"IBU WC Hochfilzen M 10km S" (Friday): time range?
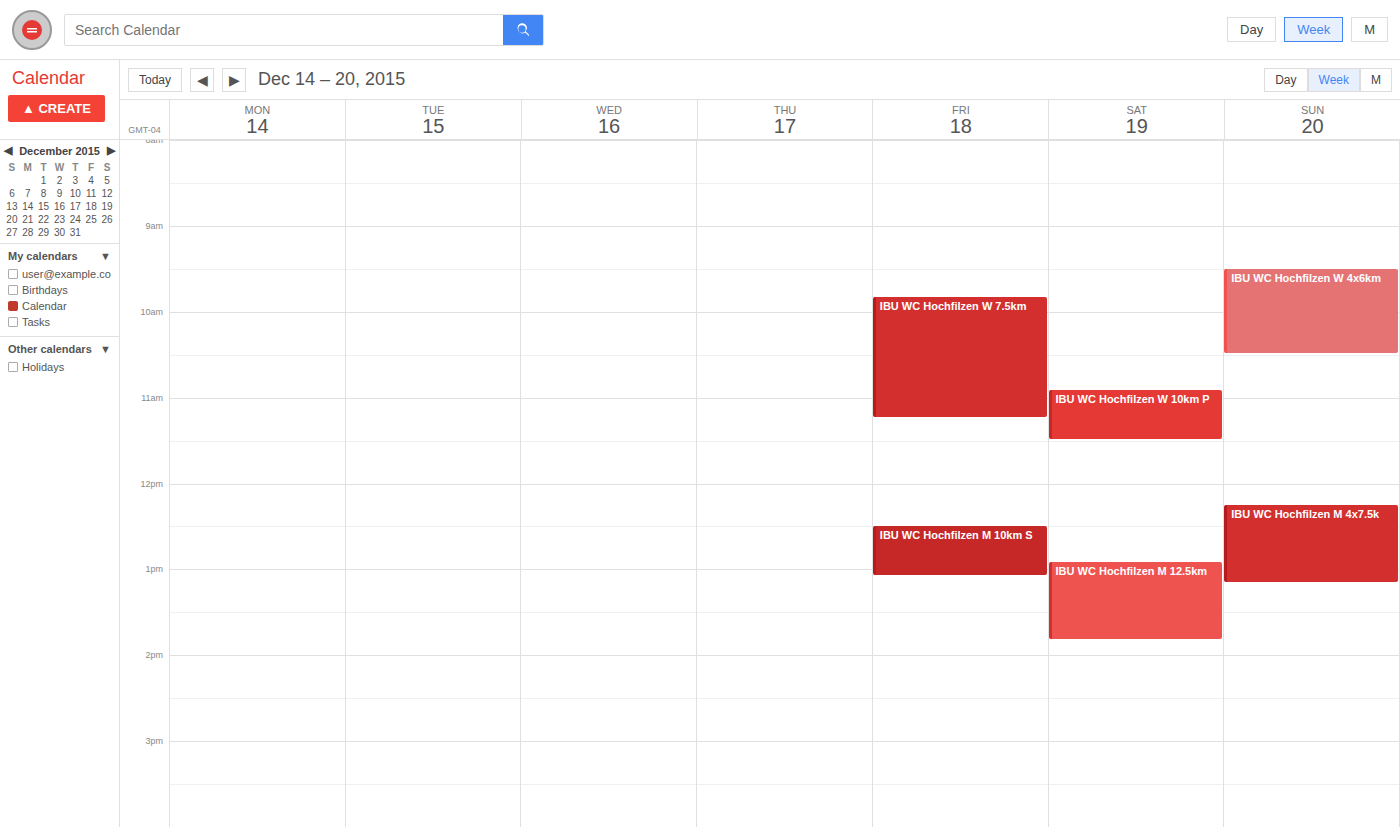
12:30 PM to 1:05 PM